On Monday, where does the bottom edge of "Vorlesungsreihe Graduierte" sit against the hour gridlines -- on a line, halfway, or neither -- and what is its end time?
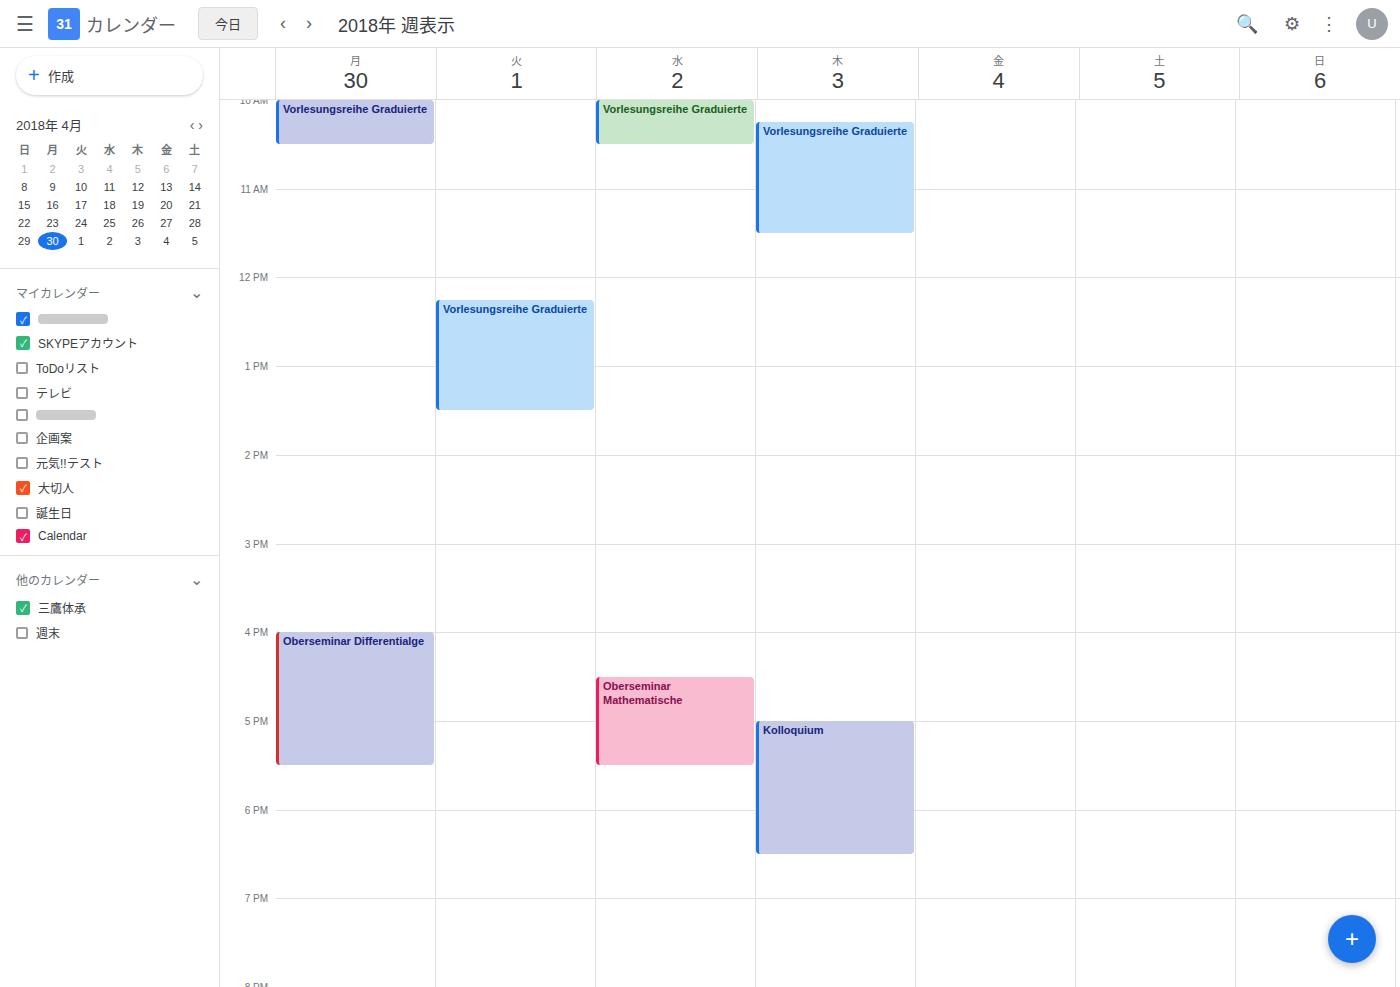
10:30 AM -- halfway between the 10 AM and 11 AM lines.